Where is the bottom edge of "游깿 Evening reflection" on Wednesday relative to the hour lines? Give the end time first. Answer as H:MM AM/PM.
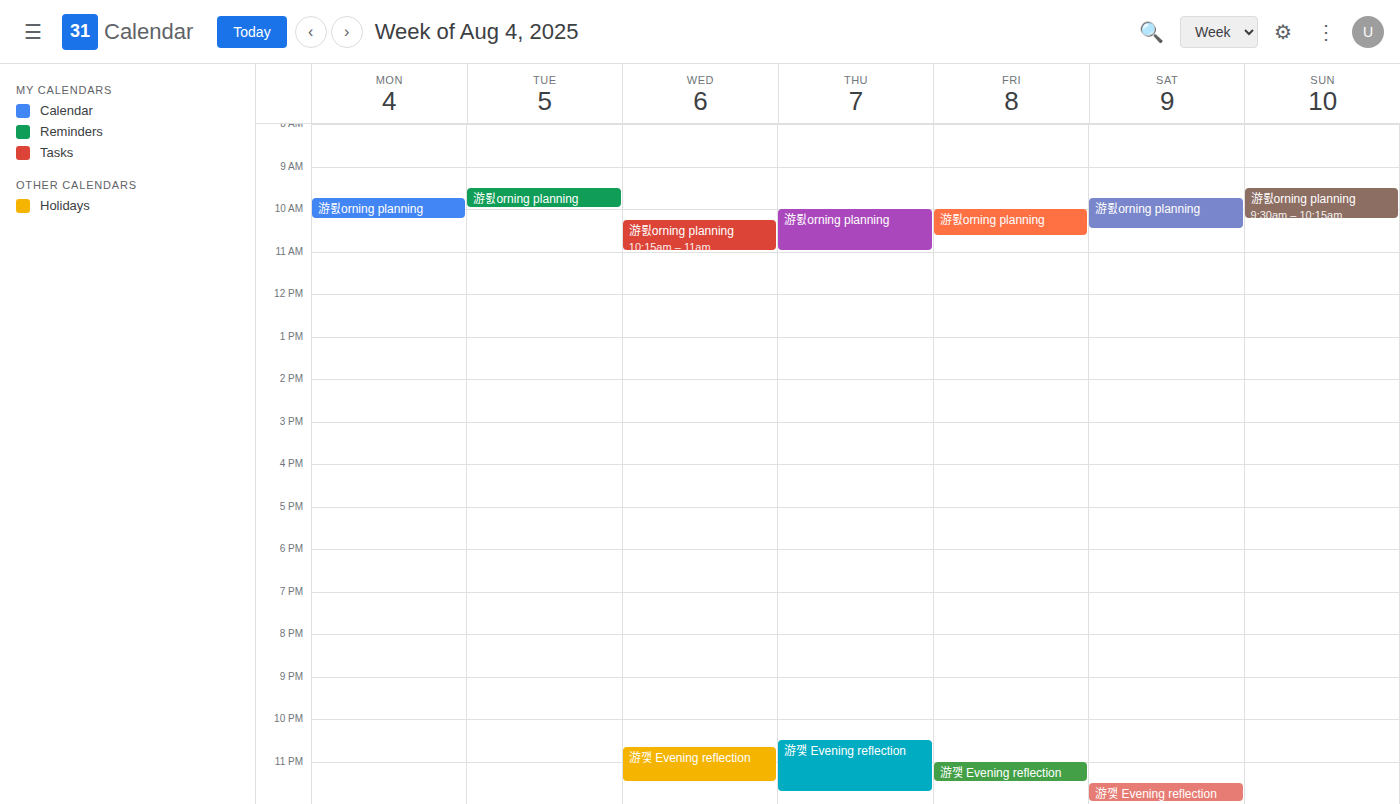
11:30 PM -- halfway between the 11 PM and 12 AM lines.